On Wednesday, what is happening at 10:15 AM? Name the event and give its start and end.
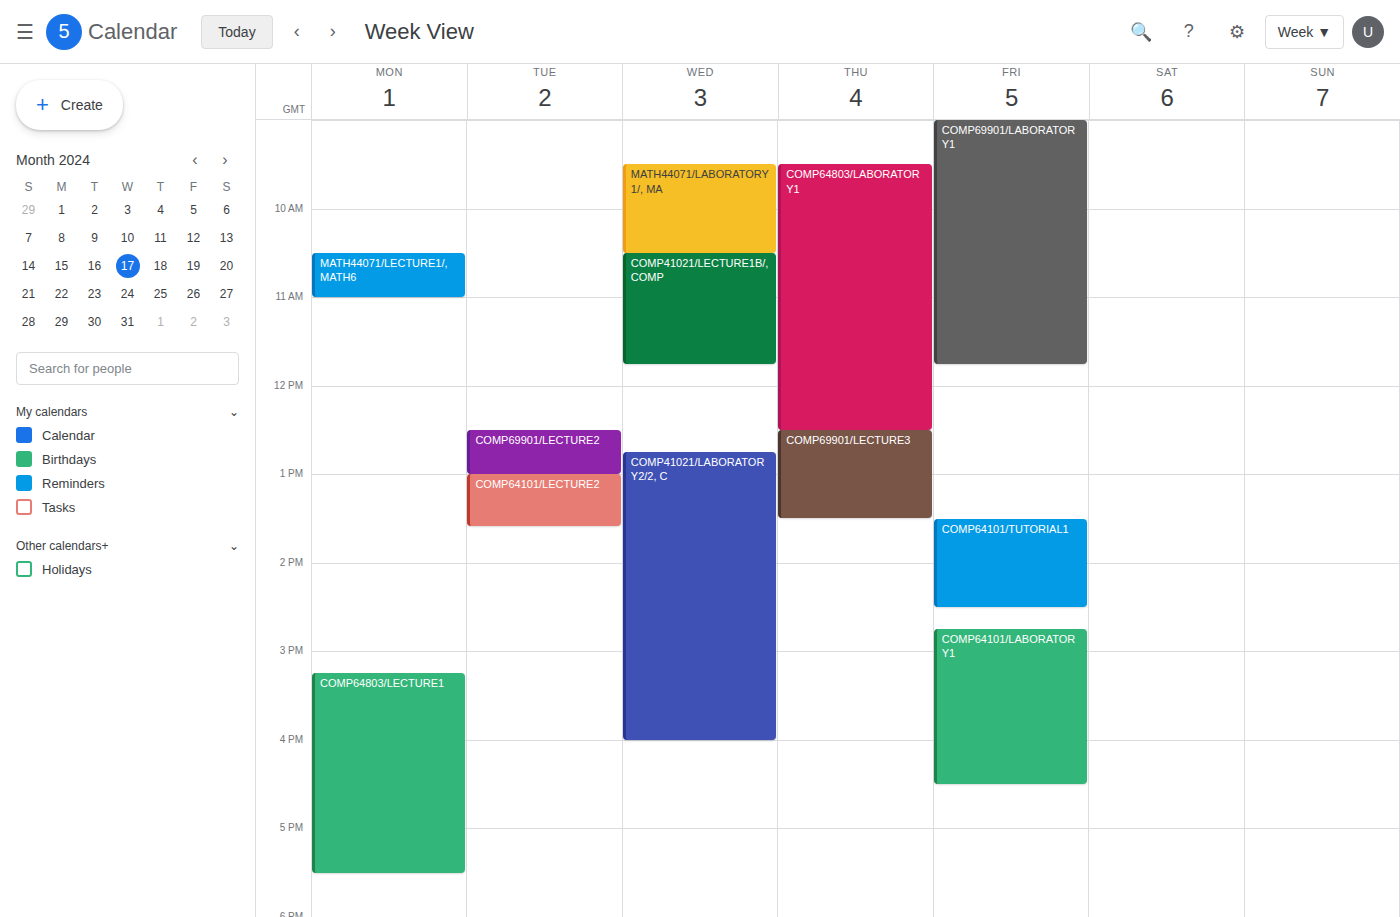
"MATH44071/LABORATORY1/, MA", 9:30 AM to 10:30 AM